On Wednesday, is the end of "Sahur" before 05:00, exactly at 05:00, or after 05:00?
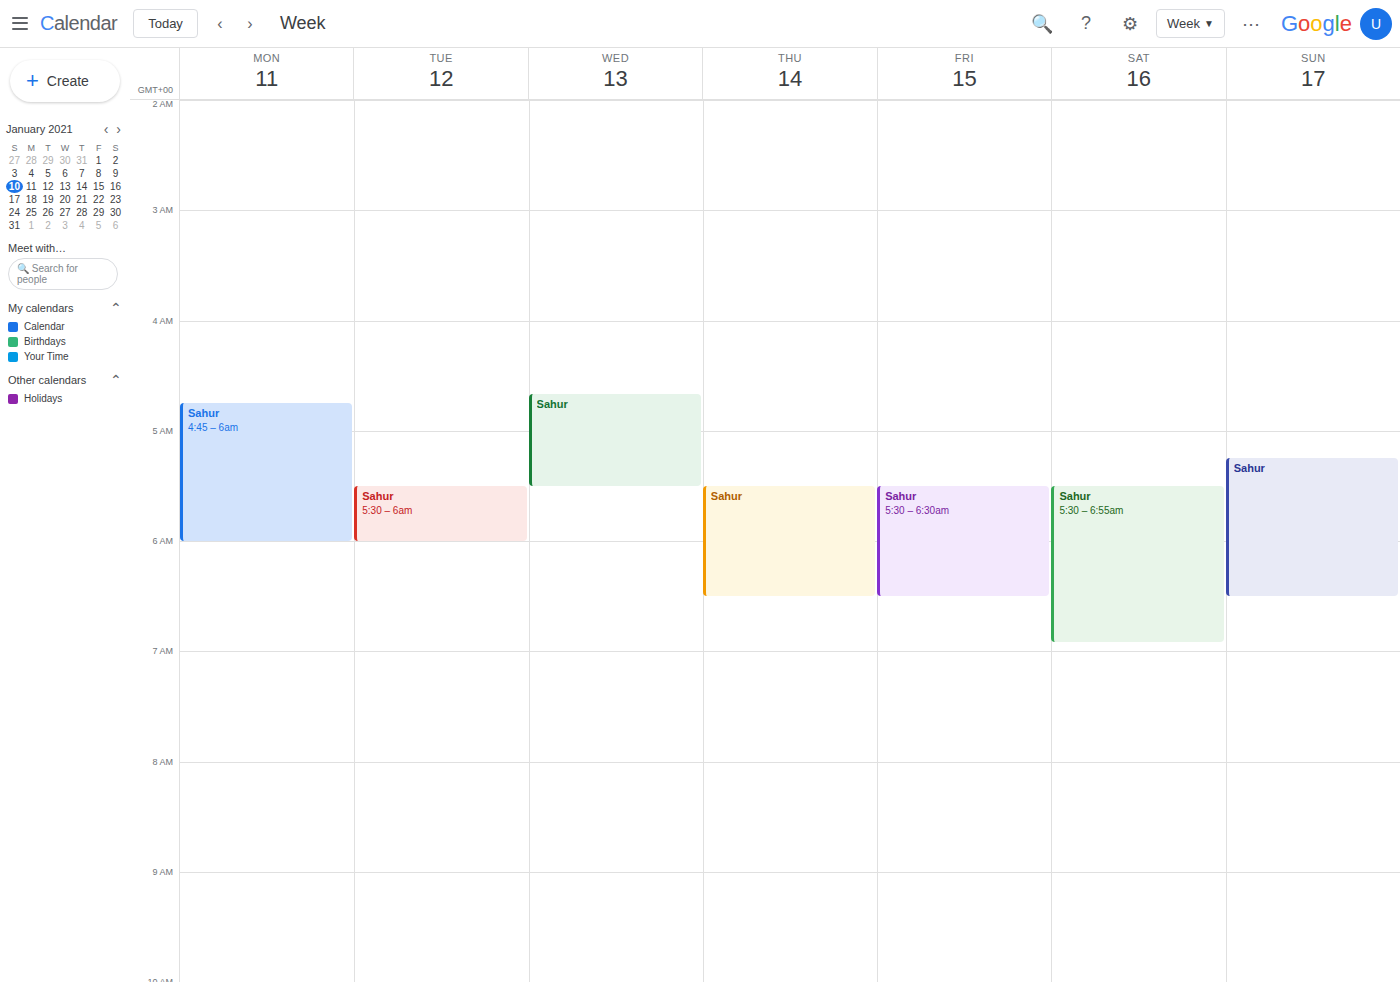
05:30 -- after 05:00, 30 minutes below the 05:00 line.